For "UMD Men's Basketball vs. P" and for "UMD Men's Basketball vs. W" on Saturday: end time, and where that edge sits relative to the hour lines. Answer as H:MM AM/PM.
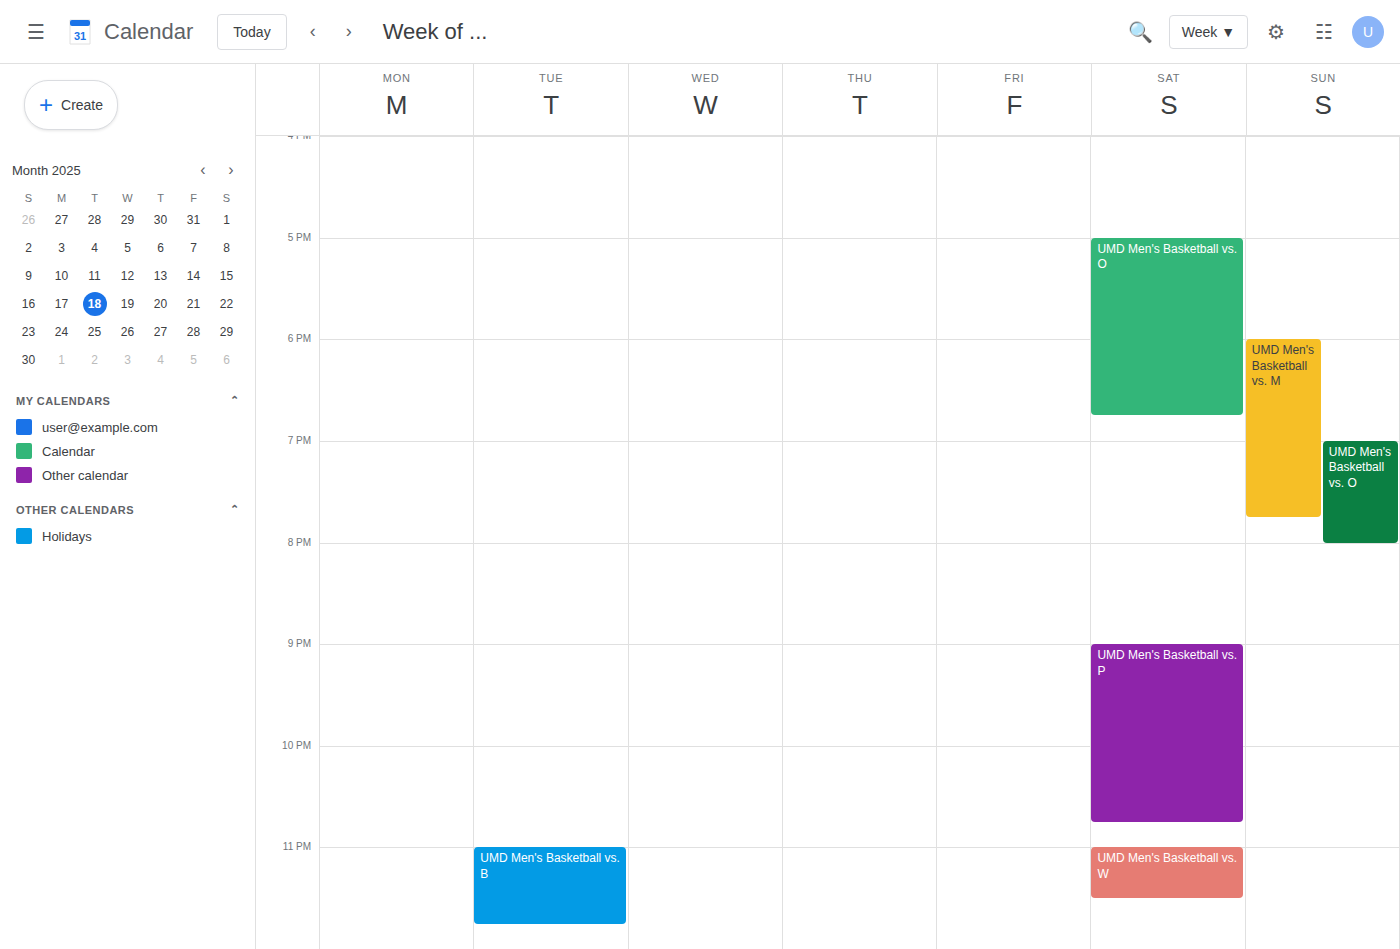
"UMD Men's Basketball vs. P": 10:45 PM, neither: three quarters of the way from the 10 PM line to the 11 PM line. "UMD Men's Basketball vs. W": 11:30 PM, halfway between the 11 PM and 12 AM lines.